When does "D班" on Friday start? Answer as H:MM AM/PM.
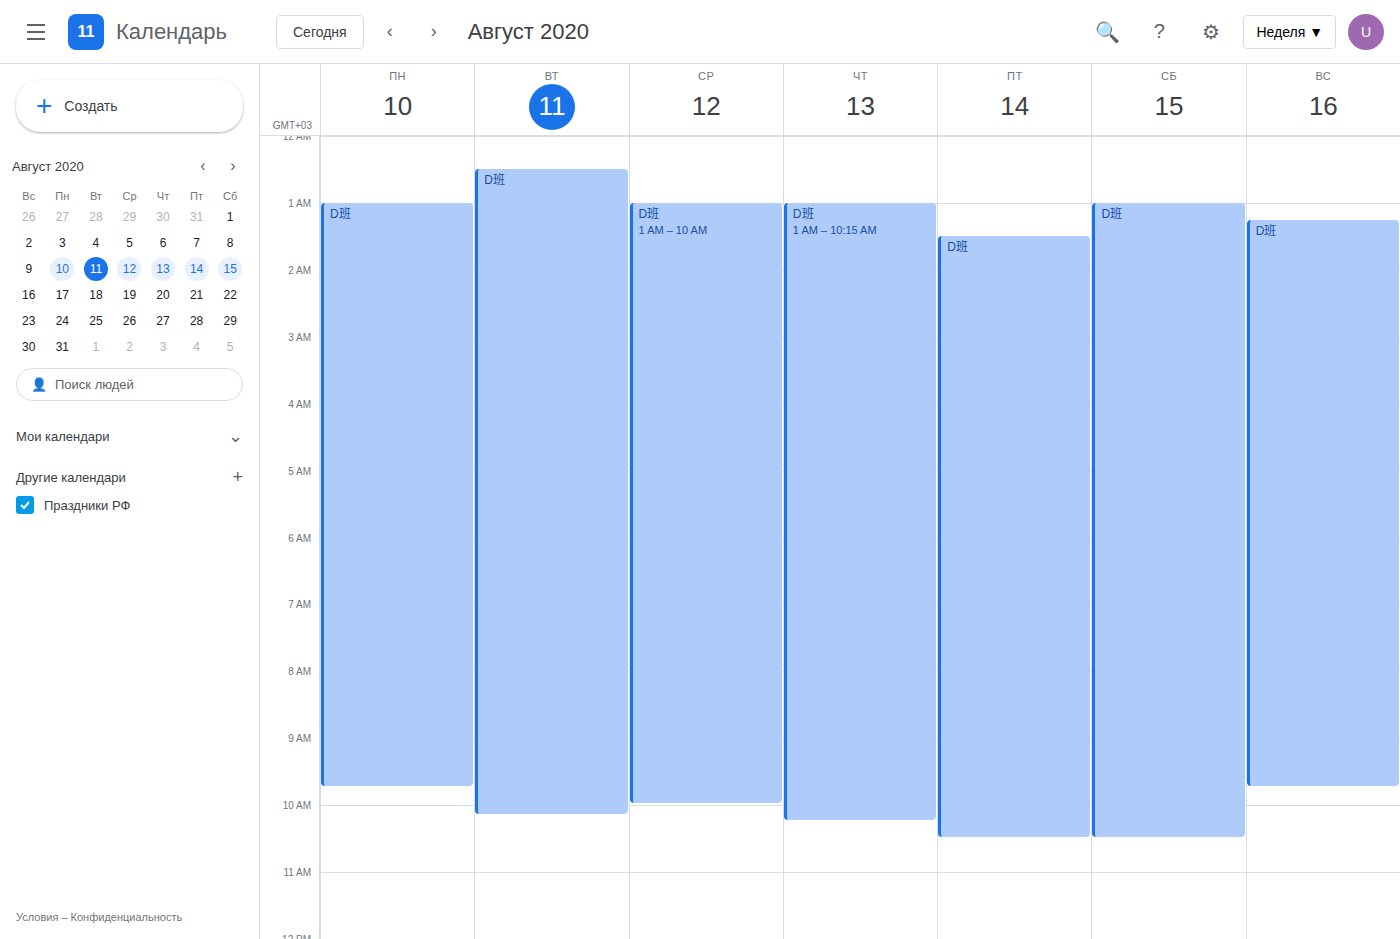
1:30 AM